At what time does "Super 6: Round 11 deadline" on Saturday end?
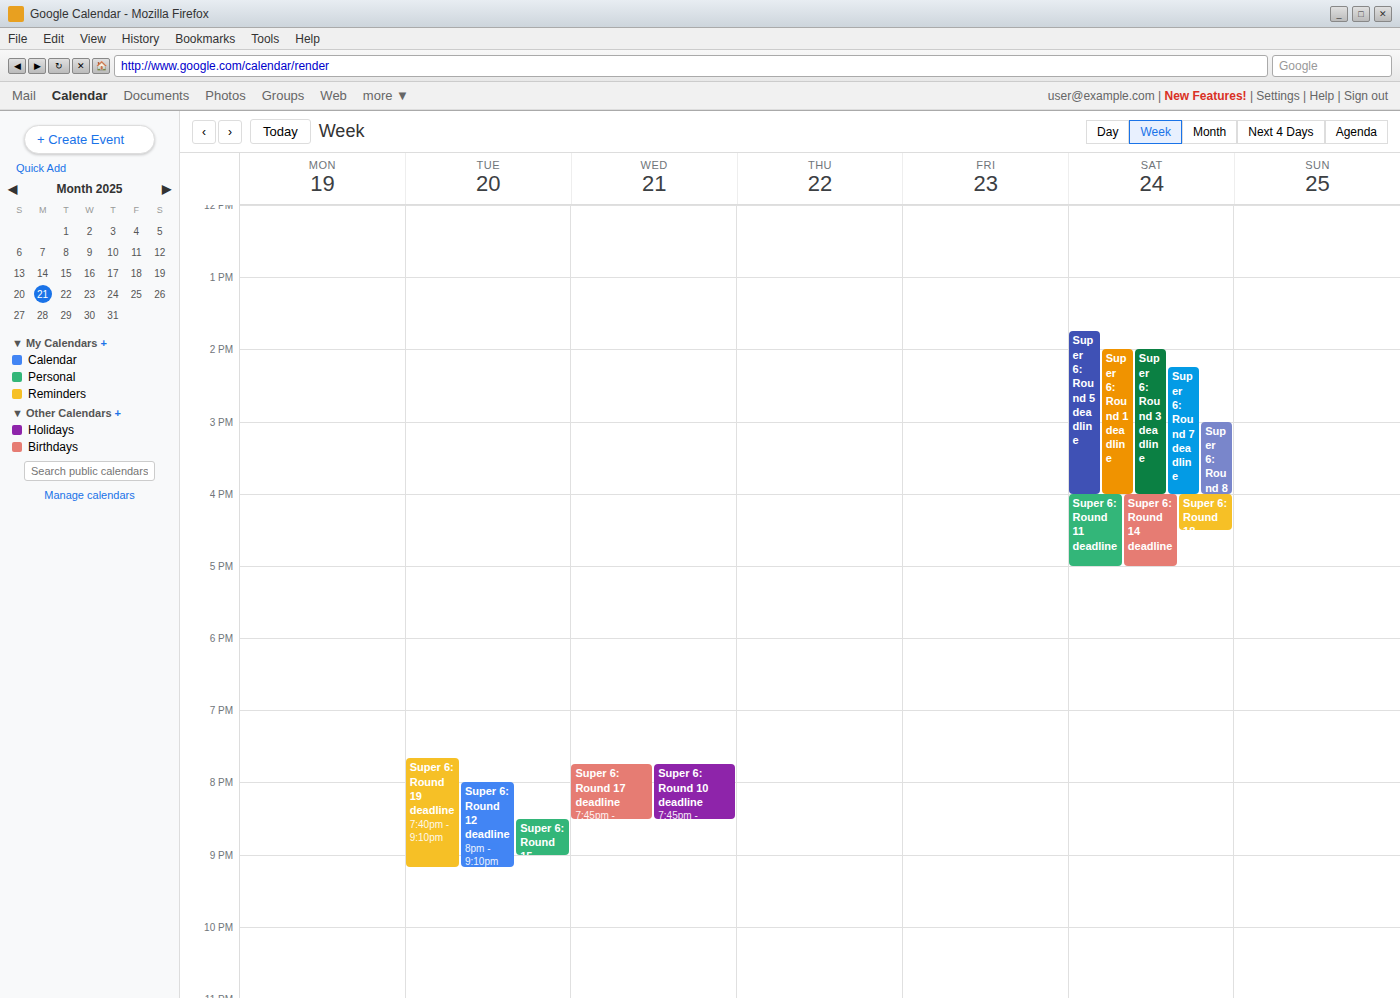
17:00